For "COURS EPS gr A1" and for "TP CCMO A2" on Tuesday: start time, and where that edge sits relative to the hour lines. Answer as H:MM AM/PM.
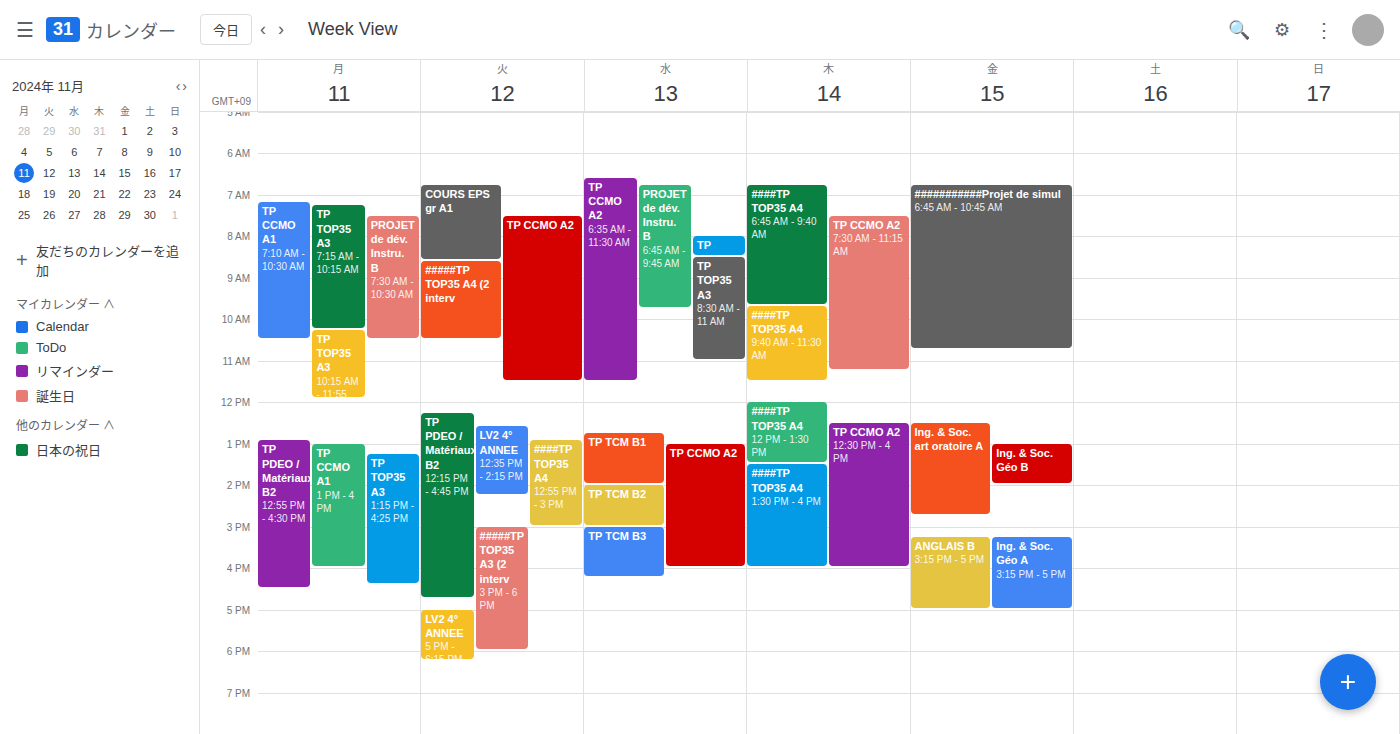
"COURS EPS gr A1": 6:45 AM, neither: three quarters of the way from the 6 AM line to the 7 AM line. "TP CCMO A2": 7:30 AM, halfway between the 7 AM and 8 AM lines.